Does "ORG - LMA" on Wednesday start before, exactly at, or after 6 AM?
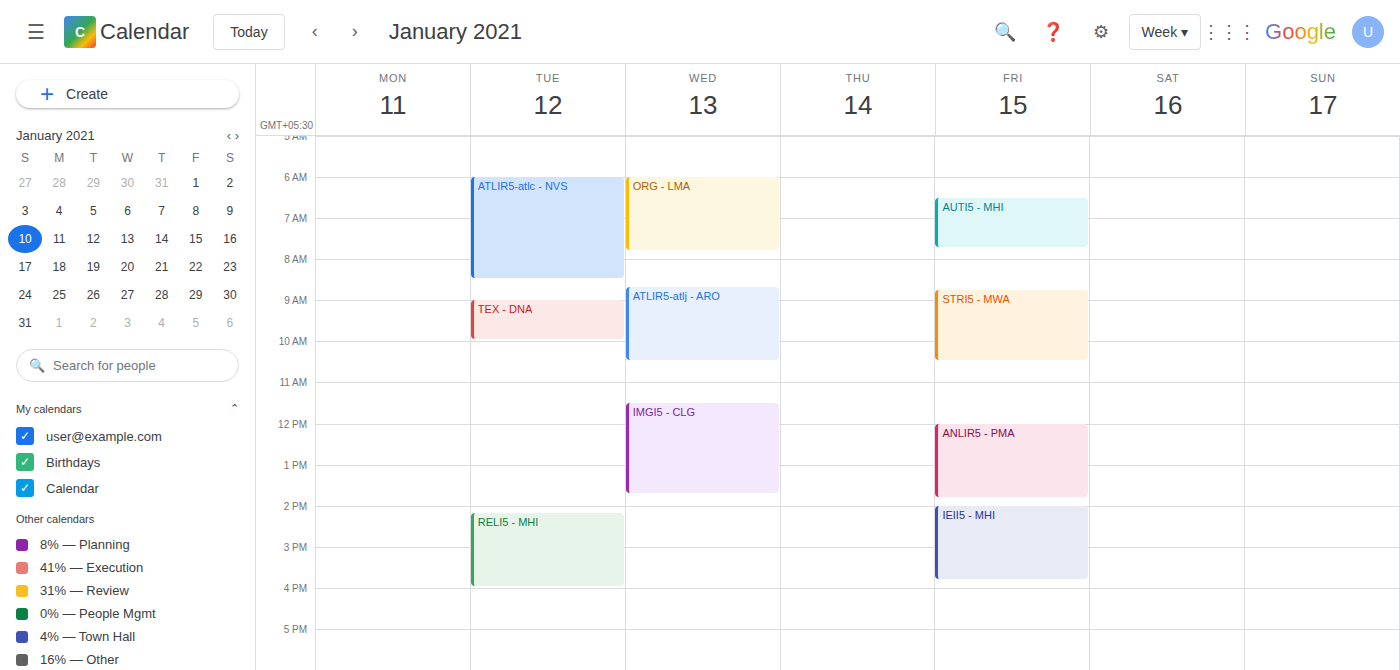
6:00 AM -- exactly at 6 AM, on the 6 AM line.